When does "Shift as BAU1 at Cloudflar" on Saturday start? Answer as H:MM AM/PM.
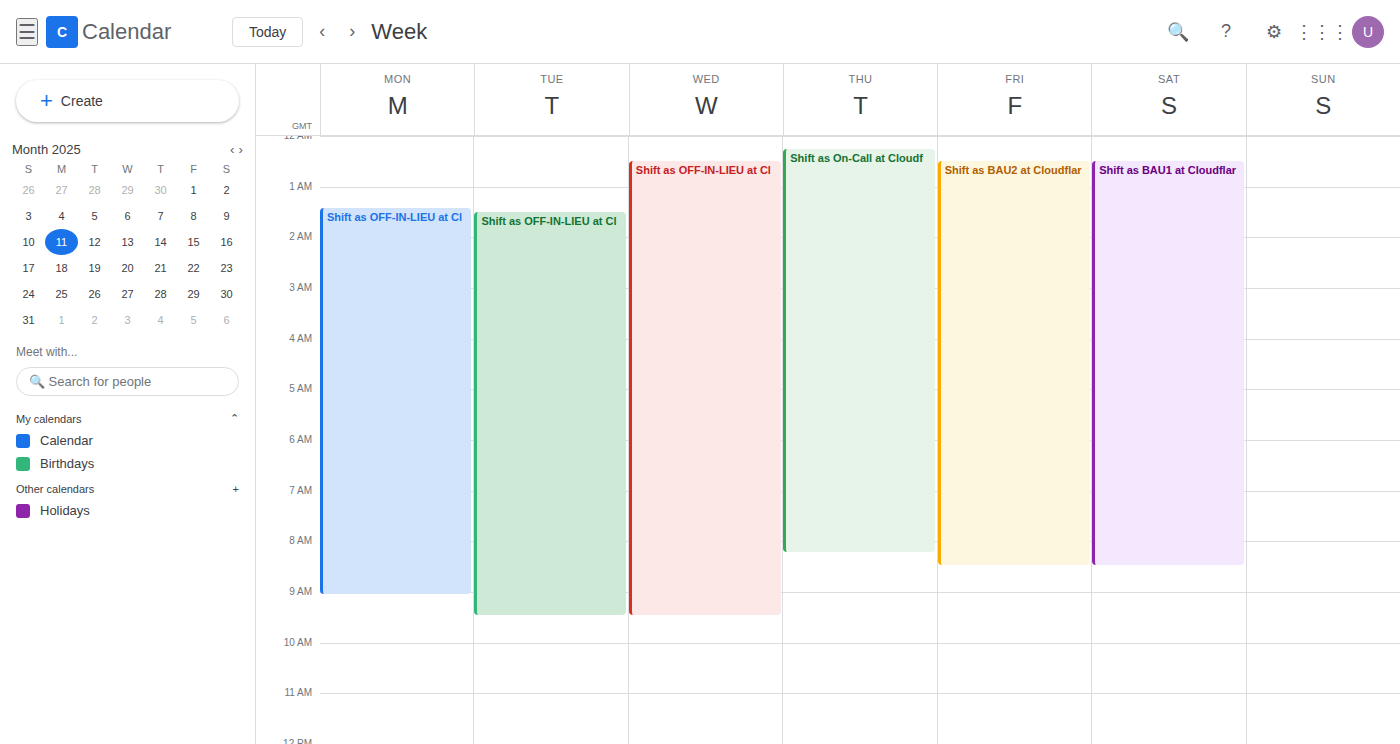
12:30 AM